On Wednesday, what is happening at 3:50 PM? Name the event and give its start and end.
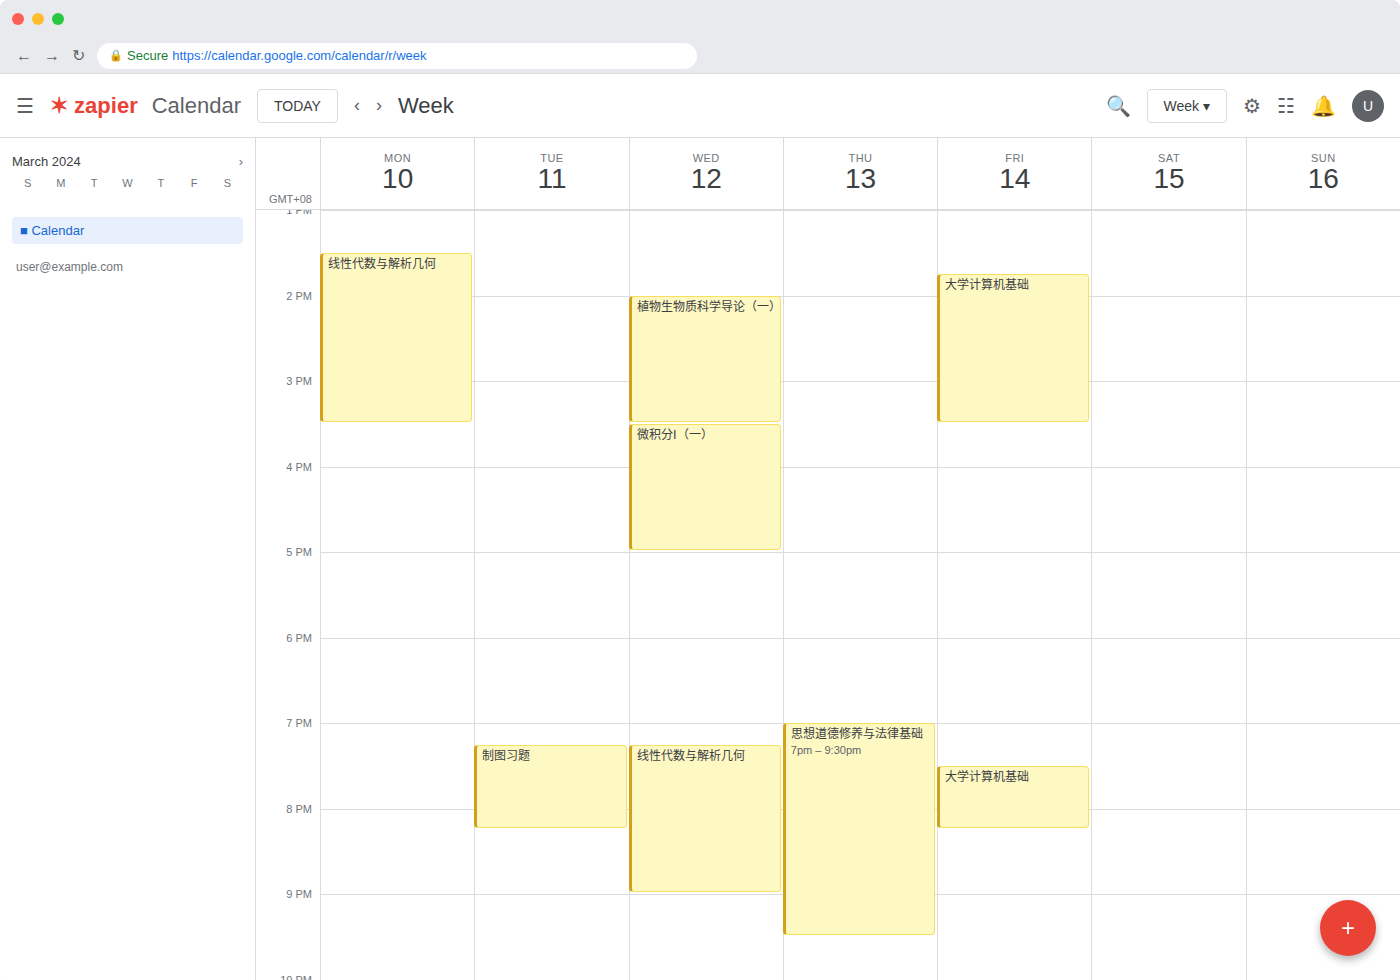
"微积分Ⅰ（一）", 3:30 PM to 5:00 PM